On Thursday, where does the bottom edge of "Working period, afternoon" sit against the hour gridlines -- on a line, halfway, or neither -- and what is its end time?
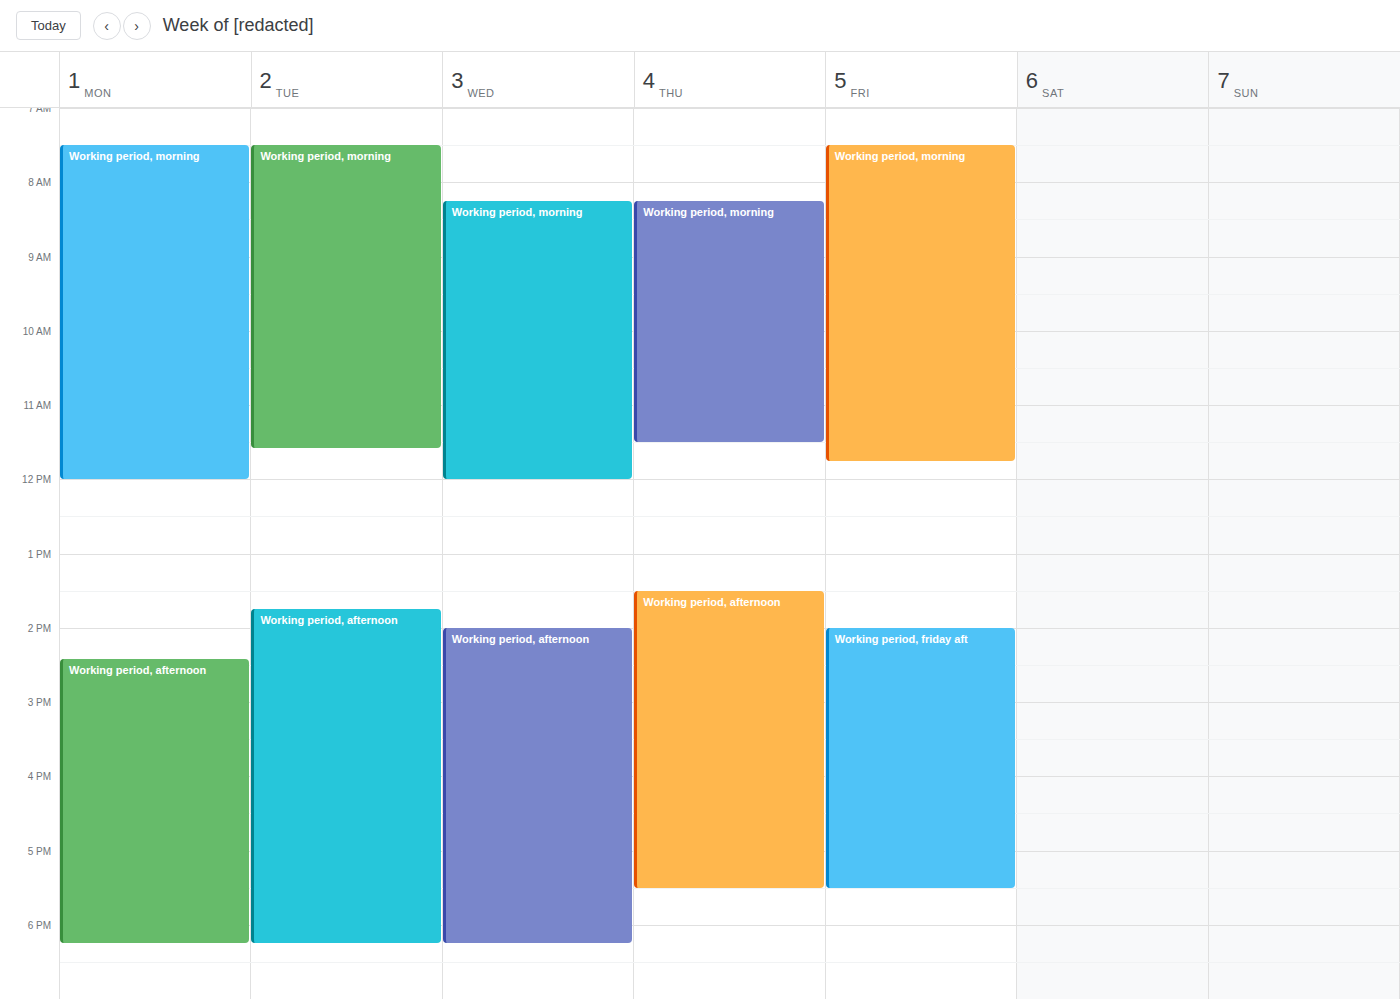
5:30 PM -- halfway between the 5 PM and 6 PM lines.